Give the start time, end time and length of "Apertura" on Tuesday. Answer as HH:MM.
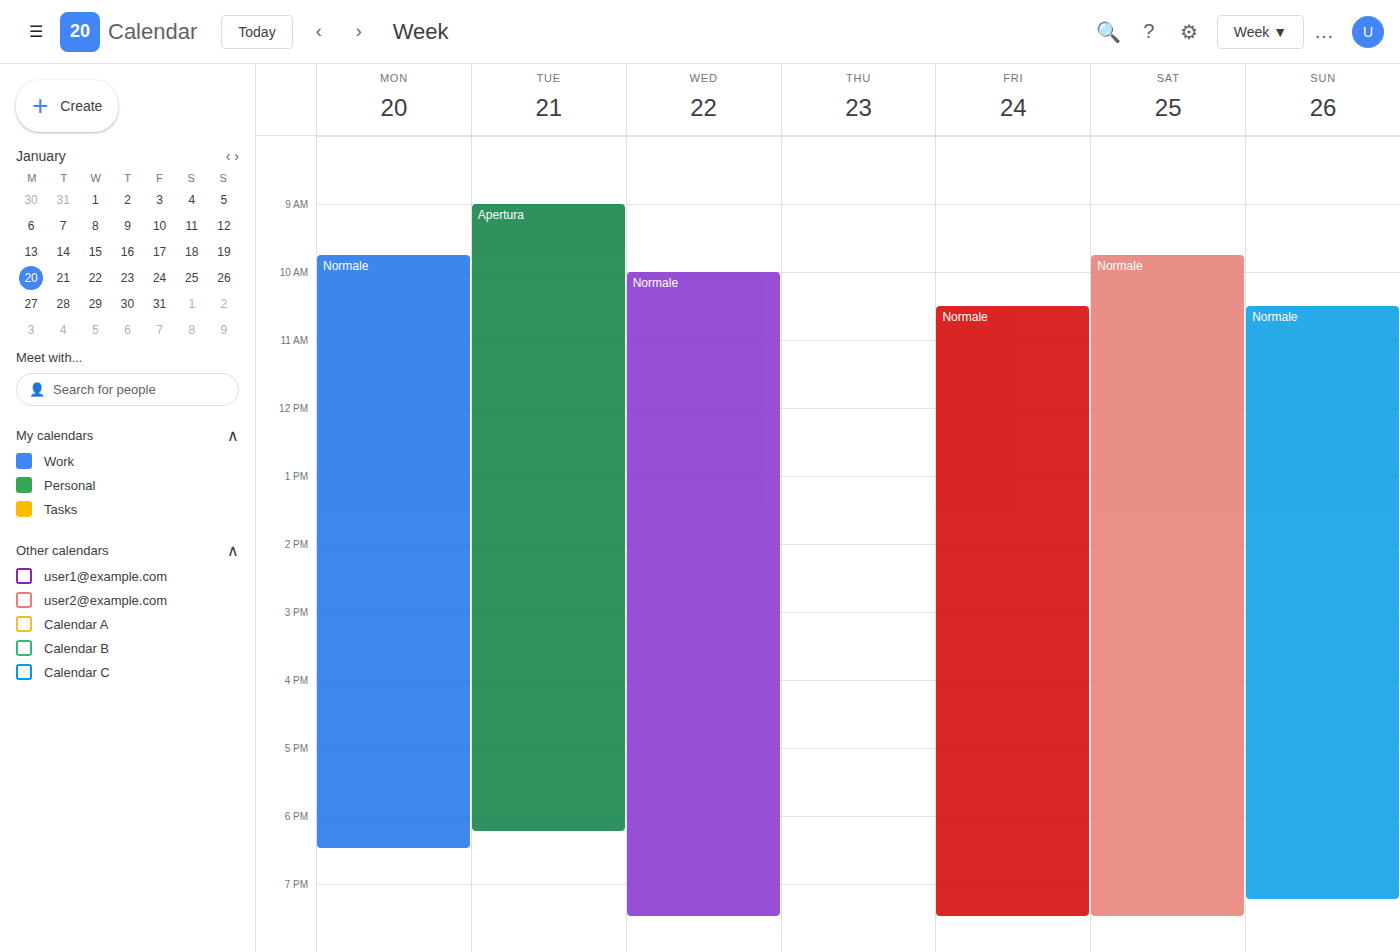
09:00 to 18:15, 9 hours 15 minutes